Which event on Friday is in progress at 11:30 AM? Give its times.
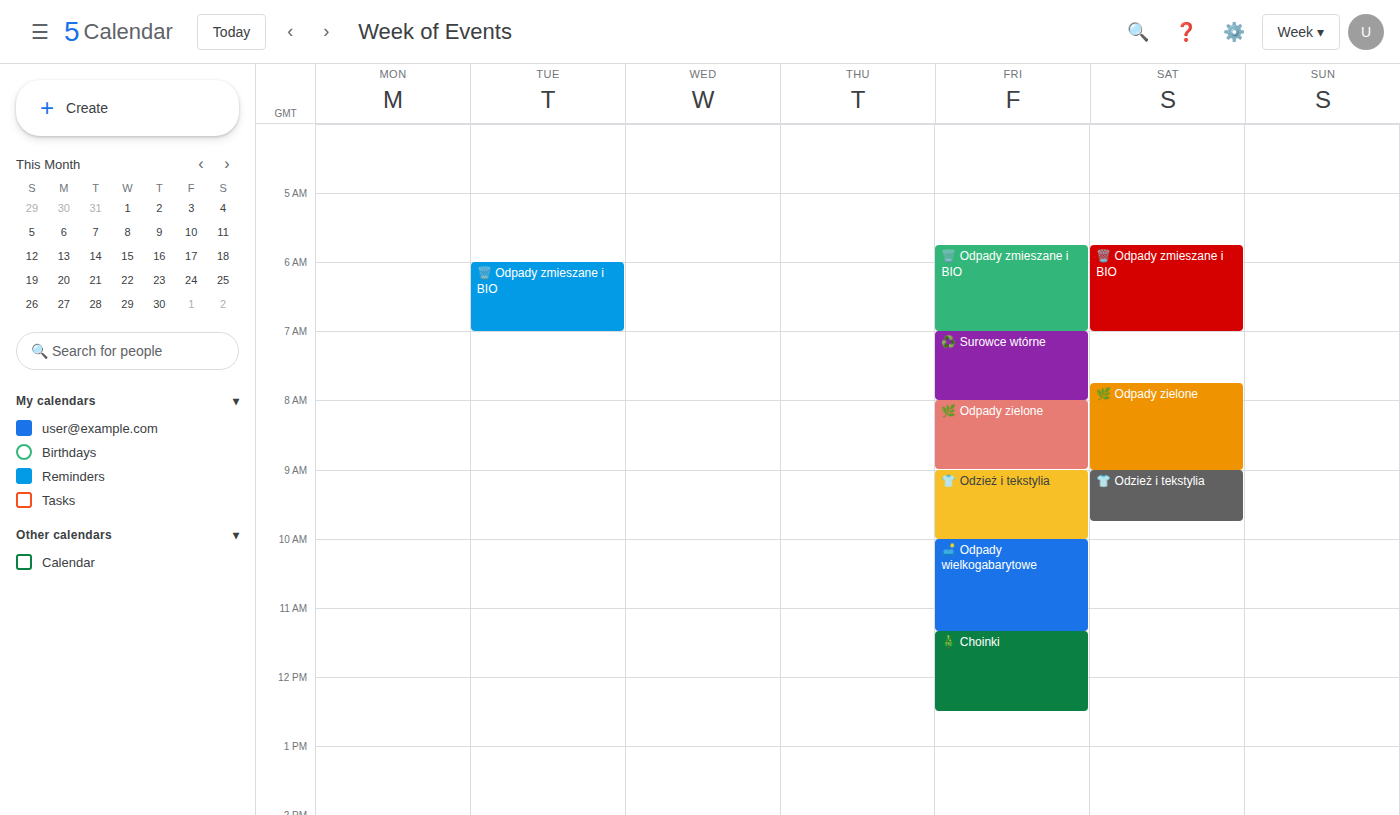
"🎄 Choinki", 11:20 AM to 12:30 PM